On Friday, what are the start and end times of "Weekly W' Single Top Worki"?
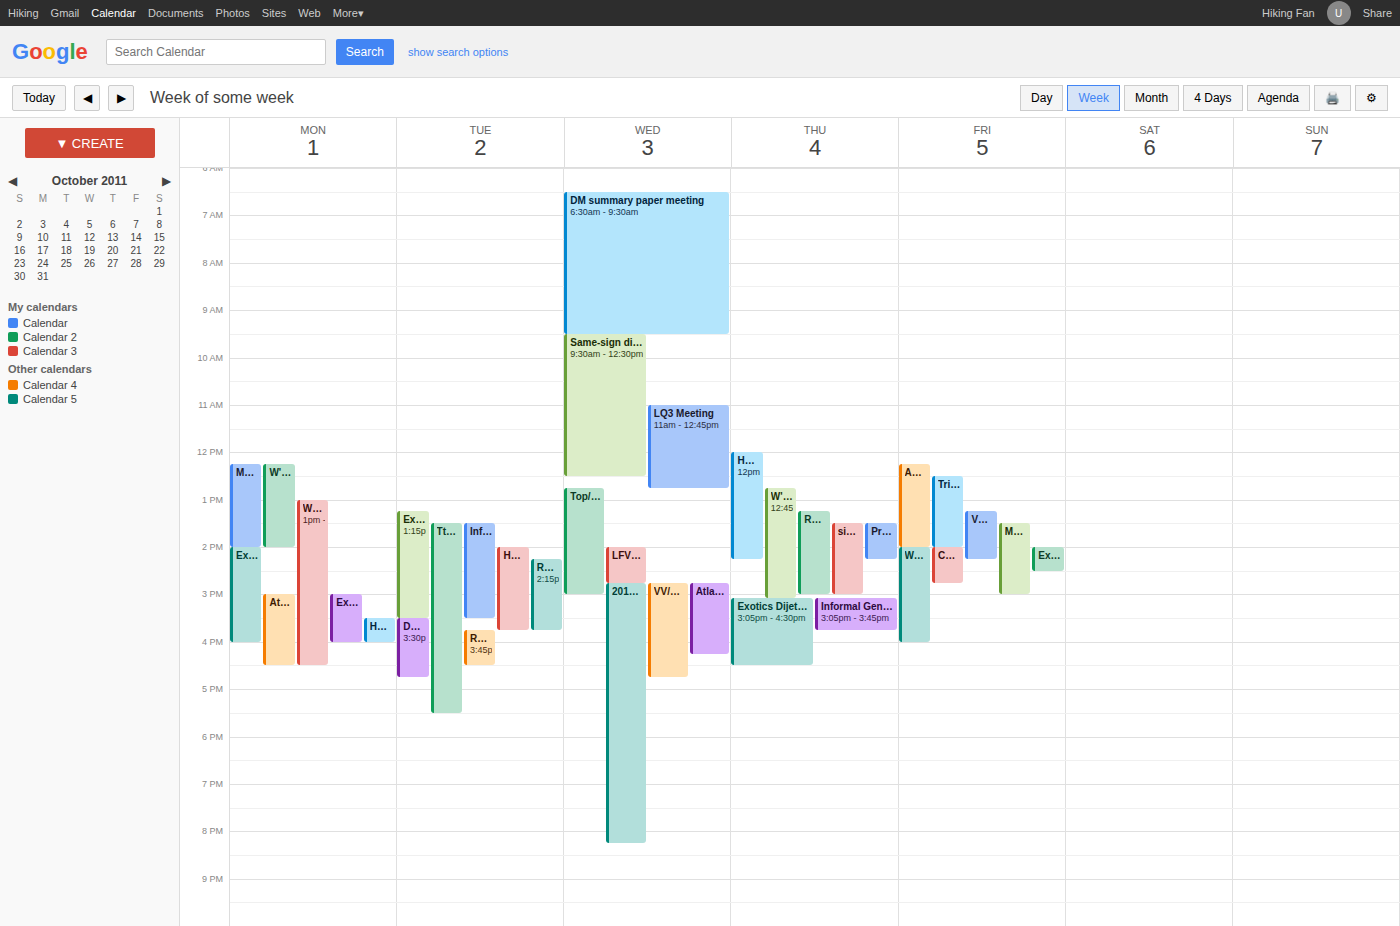
14:00 to 16:00